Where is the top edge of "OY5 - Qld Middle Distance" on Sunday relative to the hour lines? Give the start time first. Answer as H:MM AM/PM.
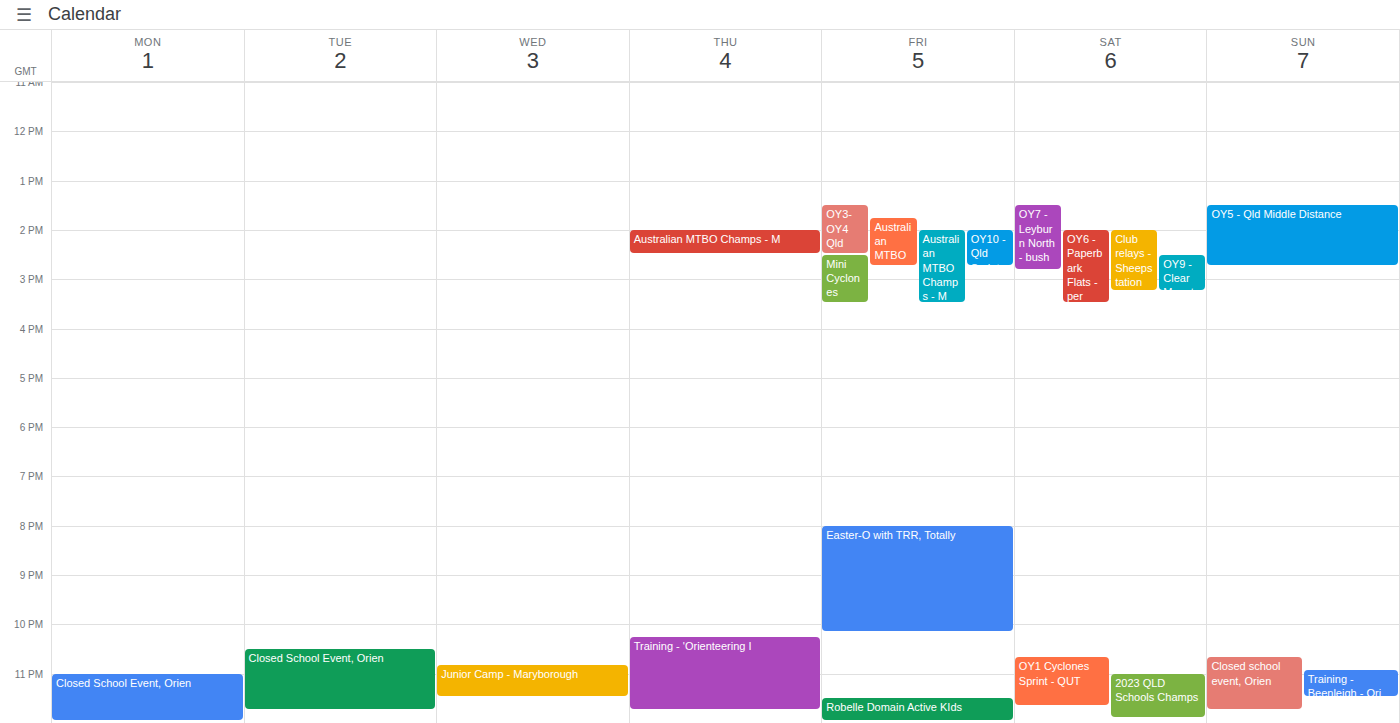
1:30 PM -- halfway between the 1 PM and 2 PM lines.